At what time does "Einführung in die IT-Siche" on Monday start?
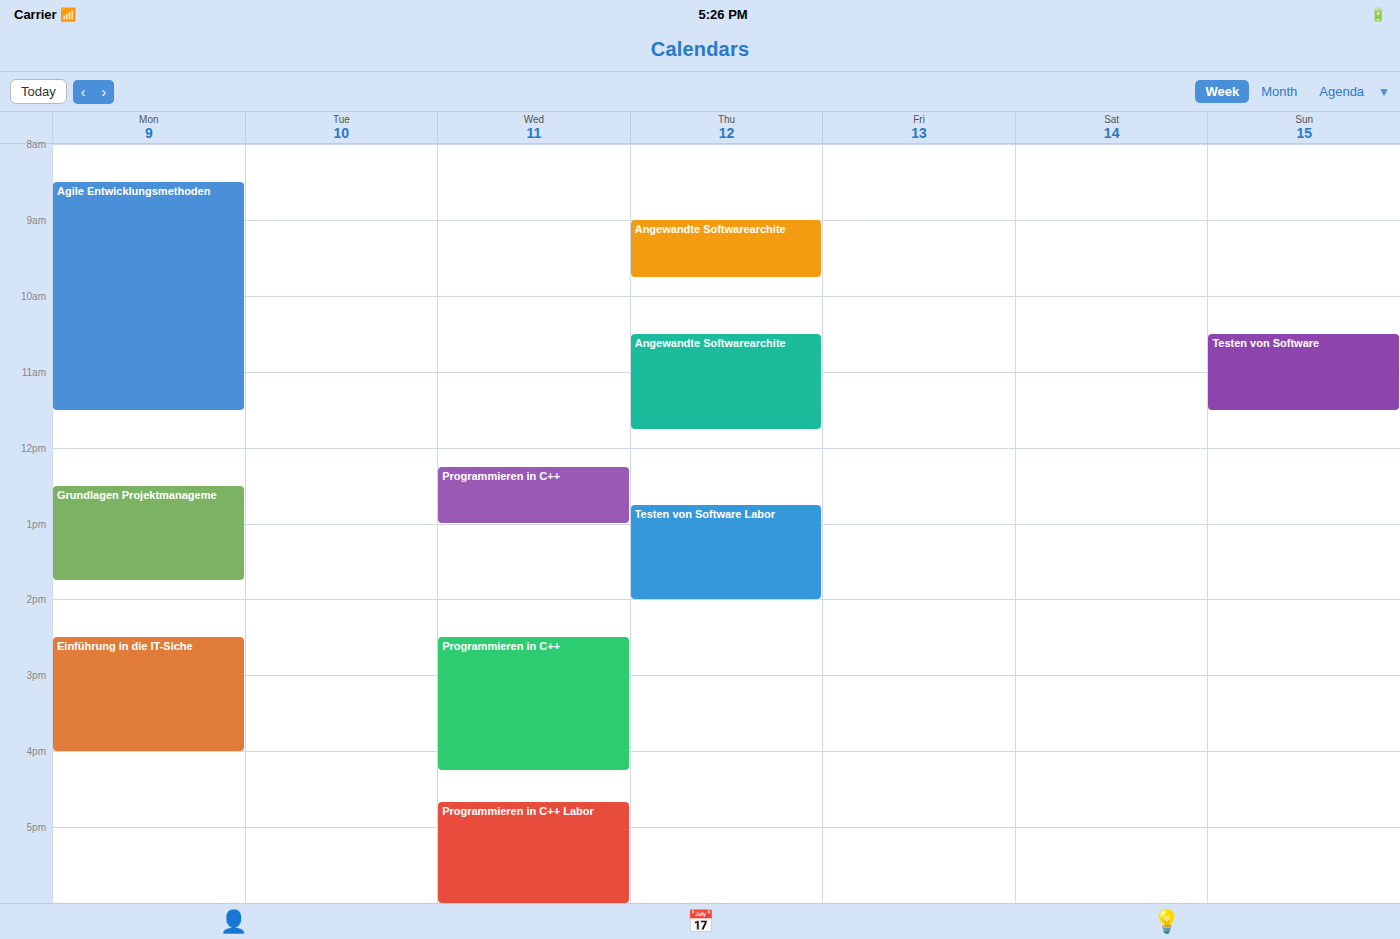
2:30 PM